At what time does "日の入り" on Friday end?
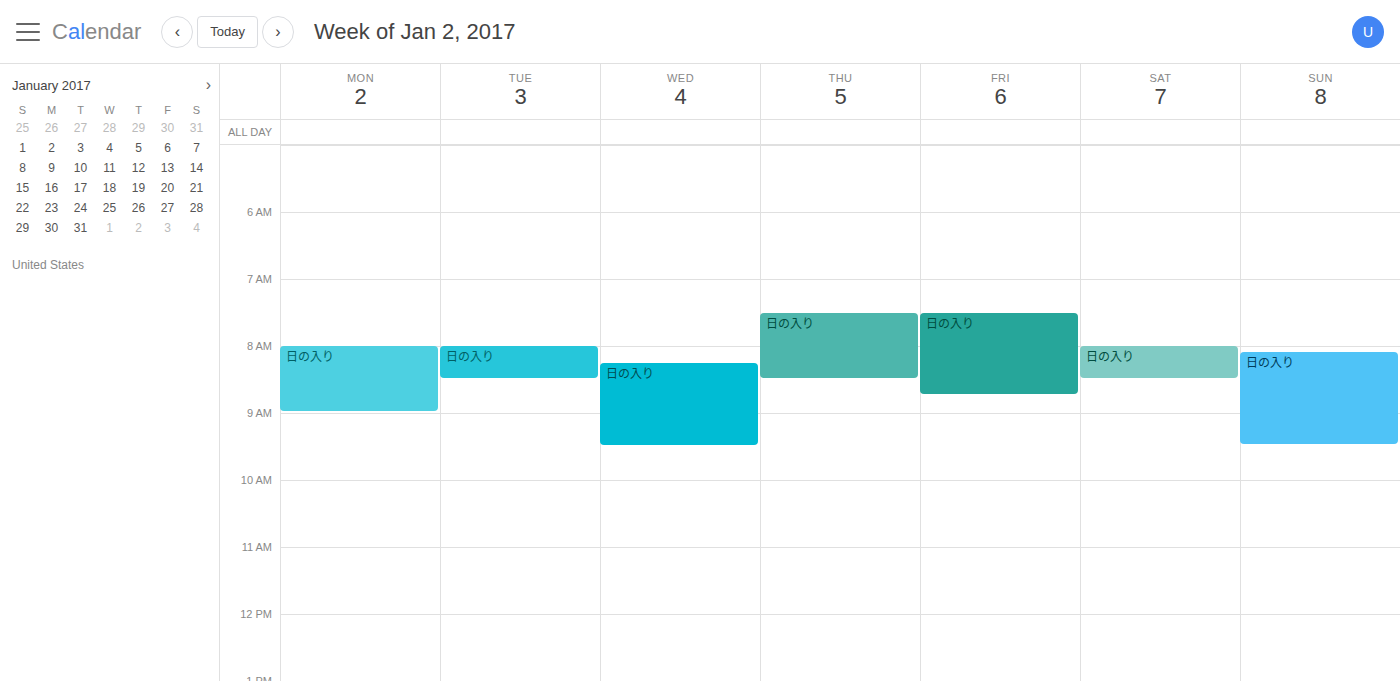
08:45